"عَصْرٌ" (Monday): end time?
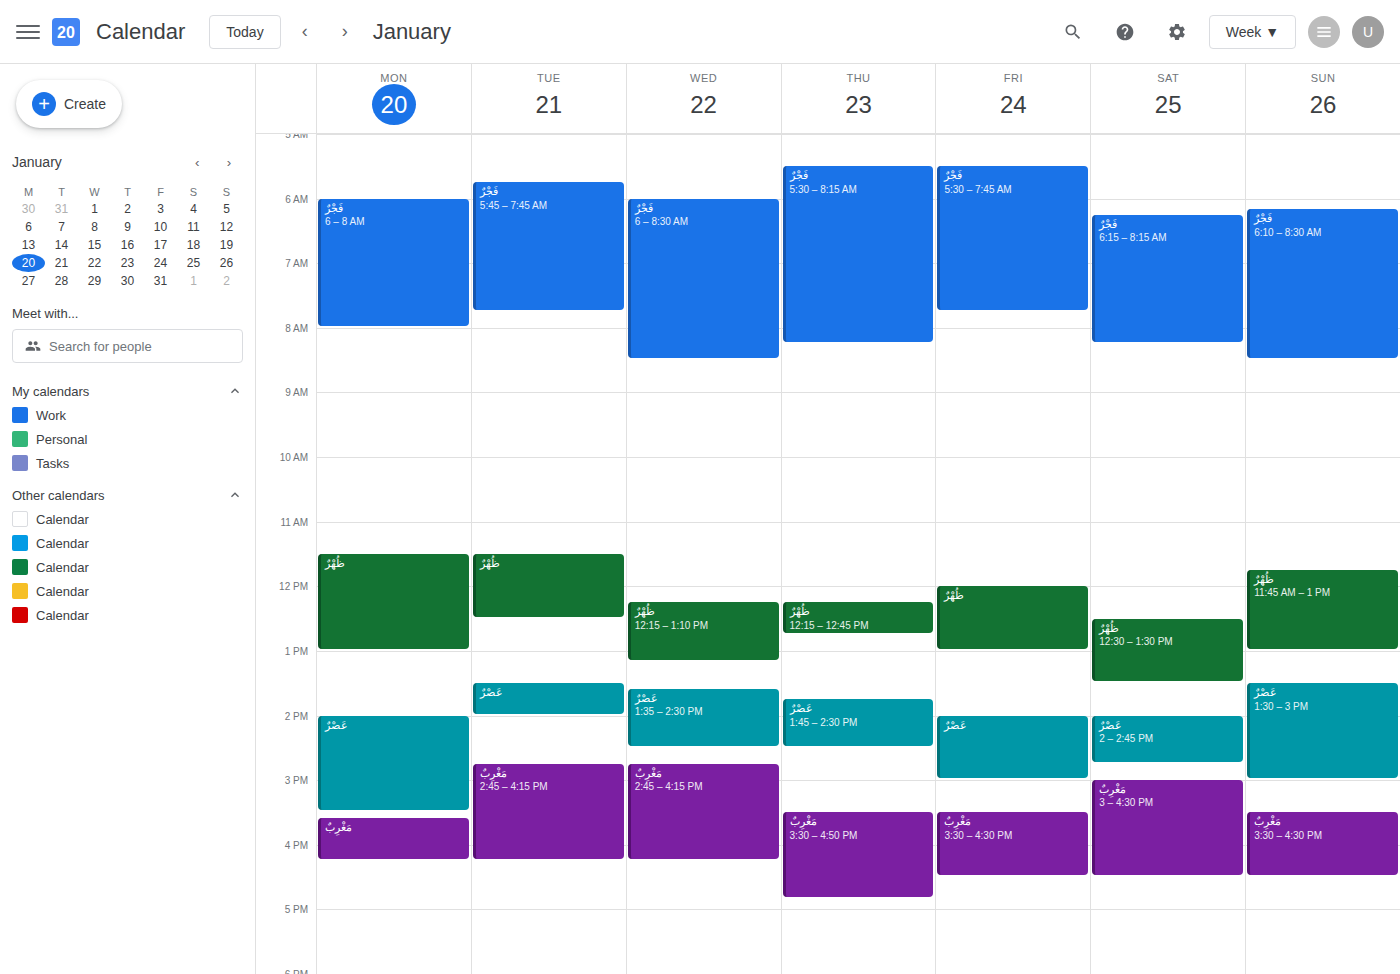
3:30 PM